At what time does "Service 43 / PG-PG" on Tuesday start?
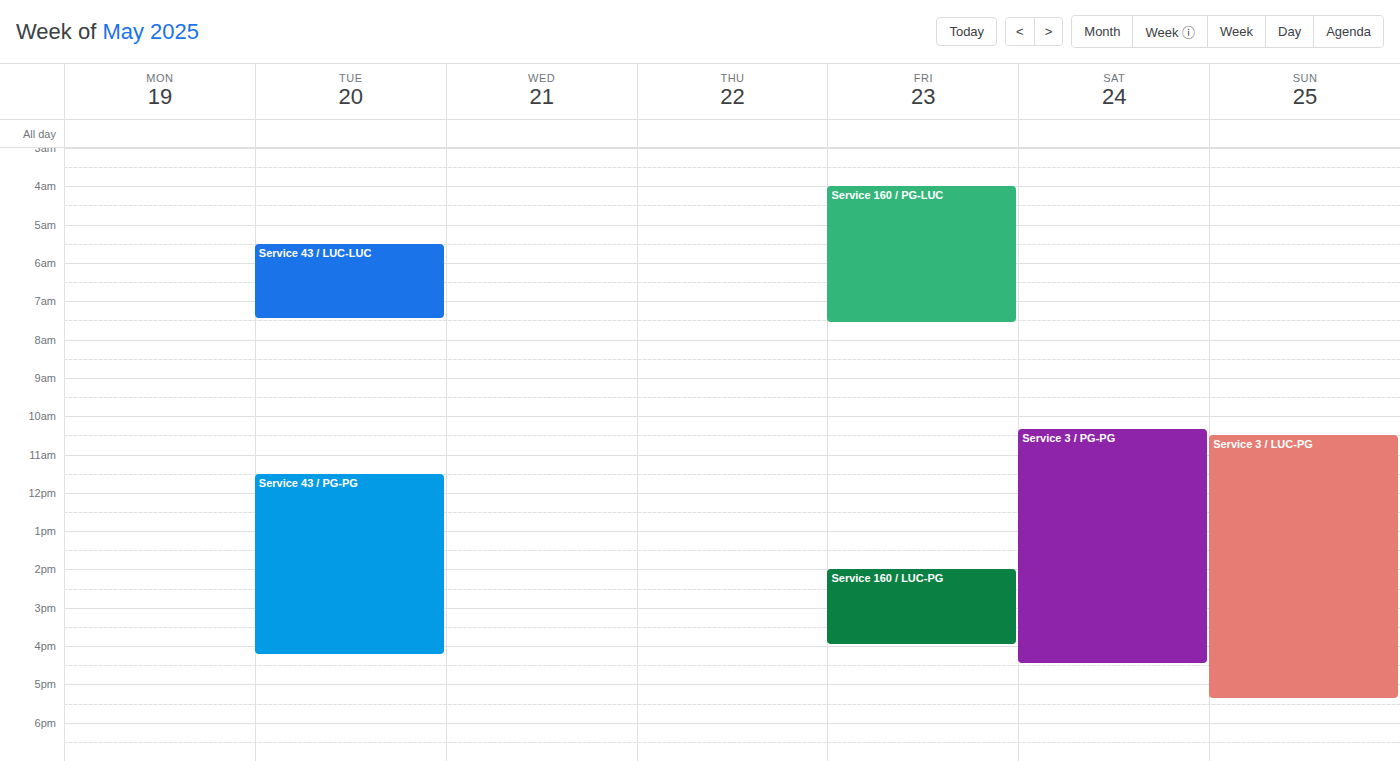
11:30 AM